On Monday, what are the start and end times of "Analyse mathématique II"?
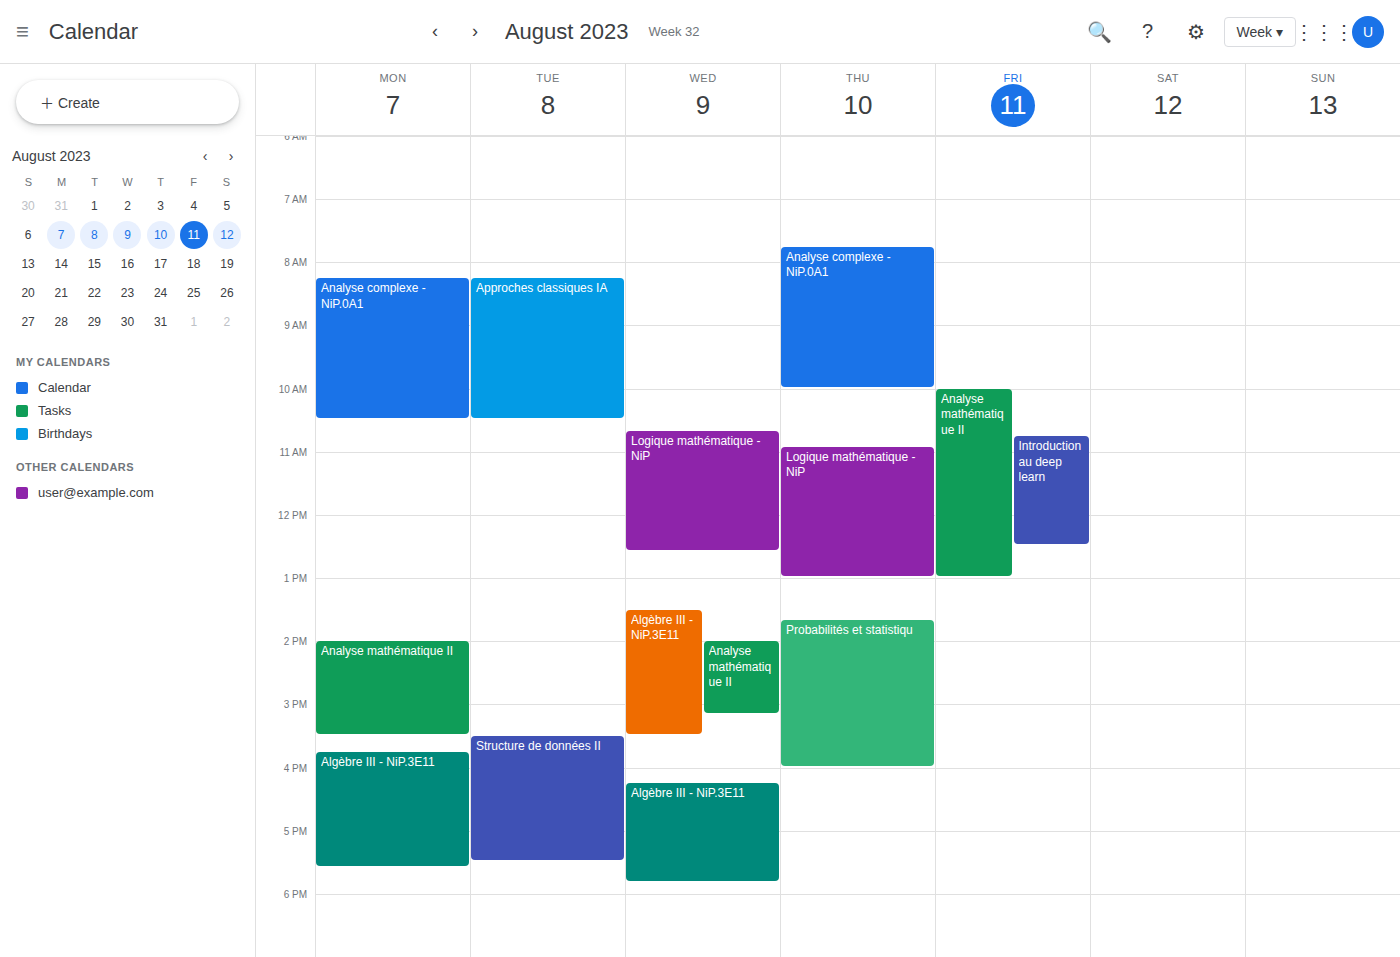
2:00 PM to 3:30 PM